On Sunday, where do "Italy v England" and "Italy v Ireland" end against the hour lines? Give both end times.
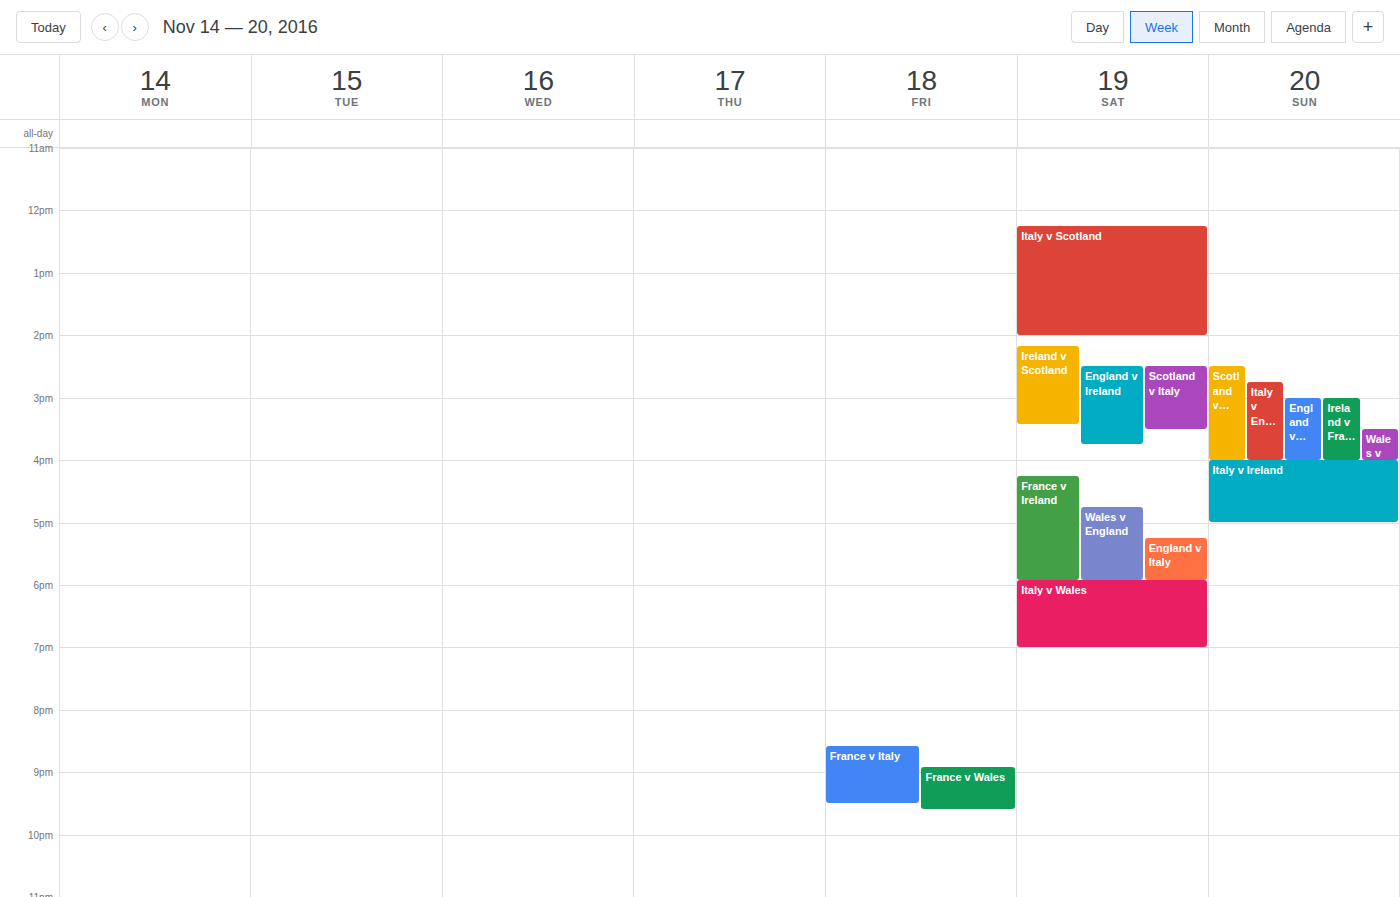
"Italy v England": 4:00 PM, exactly on the 4 PM line. "Italy v Ireland": 5:00 PM, exactly on the 5 PM line.